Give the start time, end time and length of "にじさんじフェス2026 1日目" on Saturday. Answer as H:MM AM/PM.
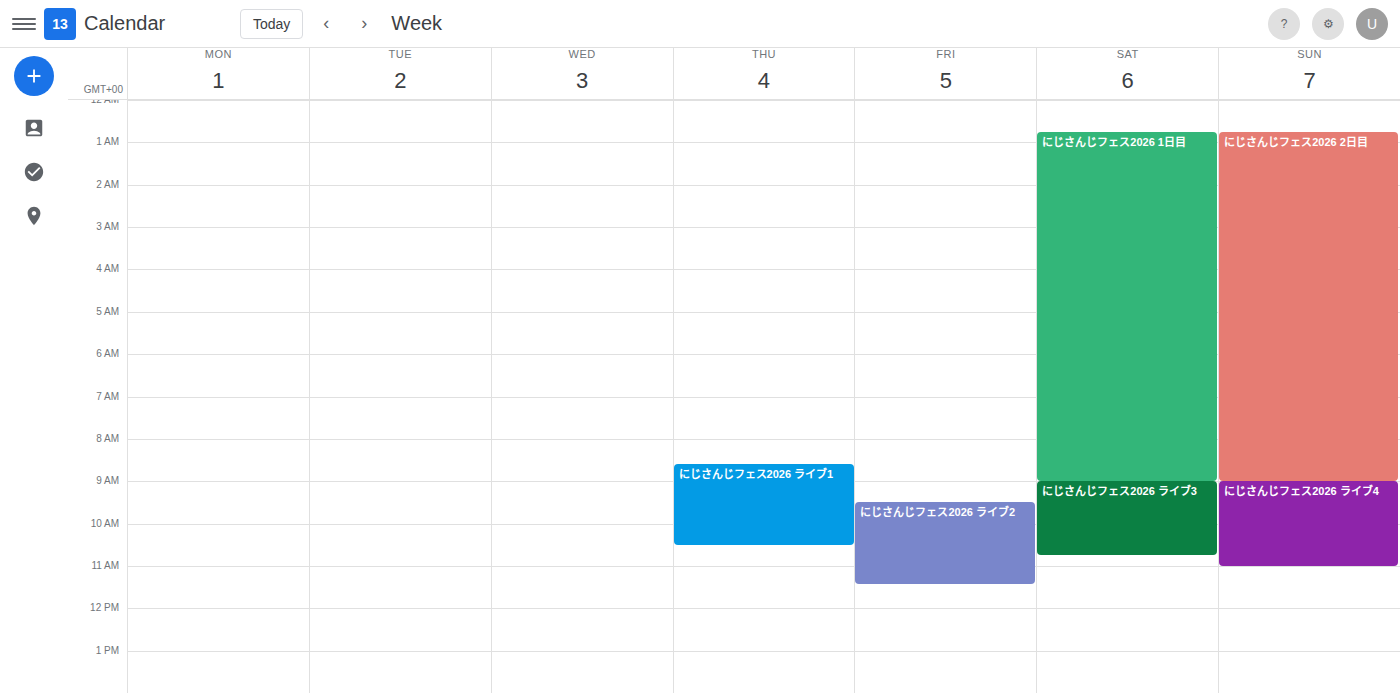
12:45 AM to 9:00 AM, 8 hours 15 minutes